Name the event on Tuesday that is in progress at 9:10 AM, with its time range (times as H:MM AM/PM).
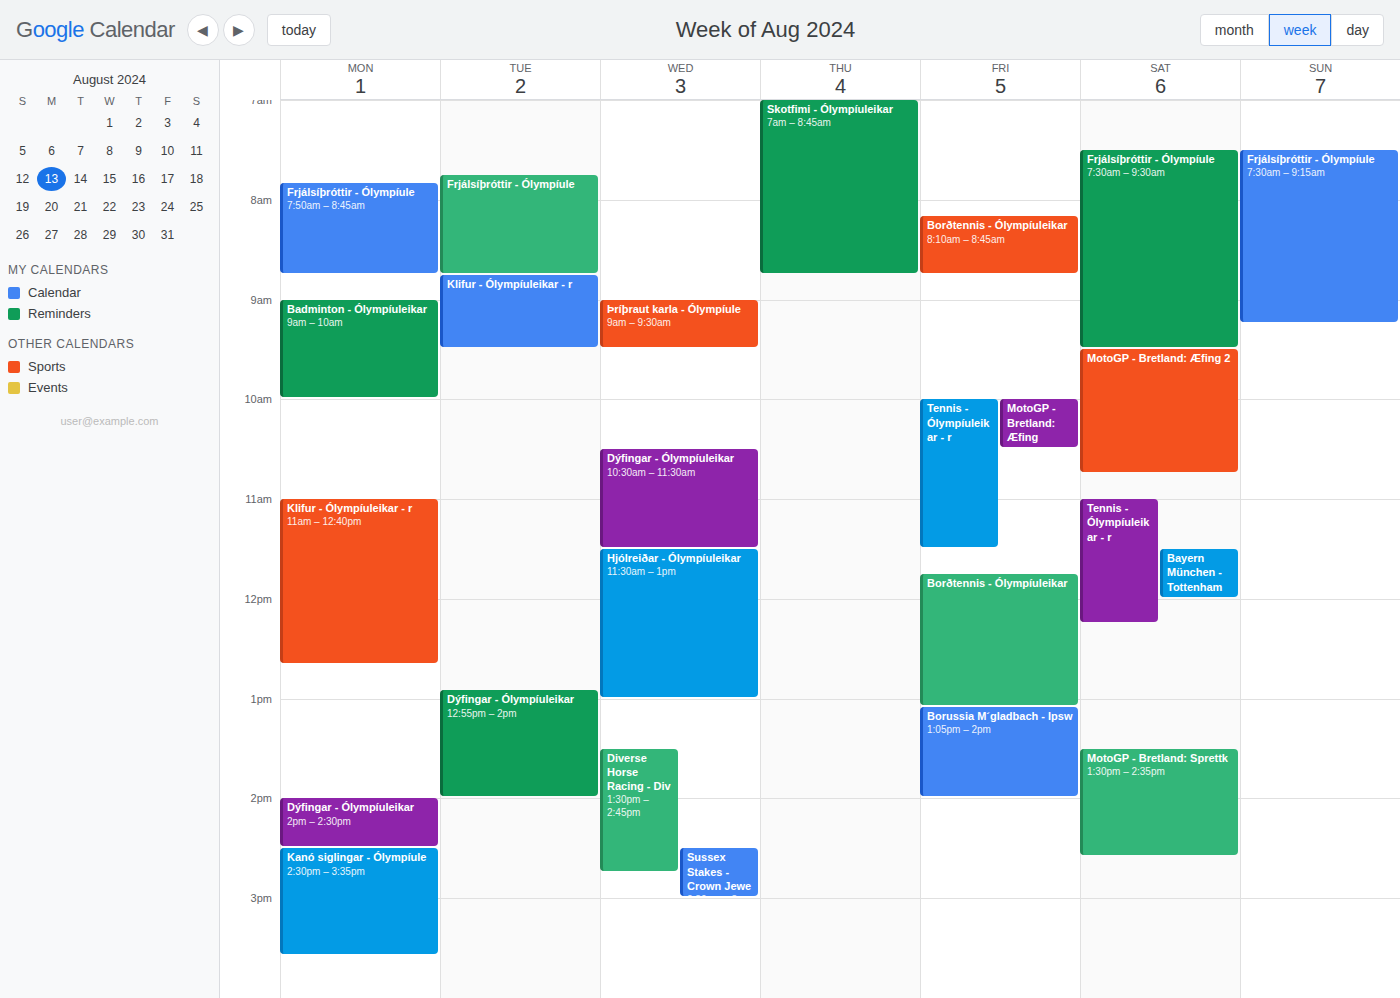
"Klifur - Ólympíuleikar - r", 8:45 AM to 9:30 AM